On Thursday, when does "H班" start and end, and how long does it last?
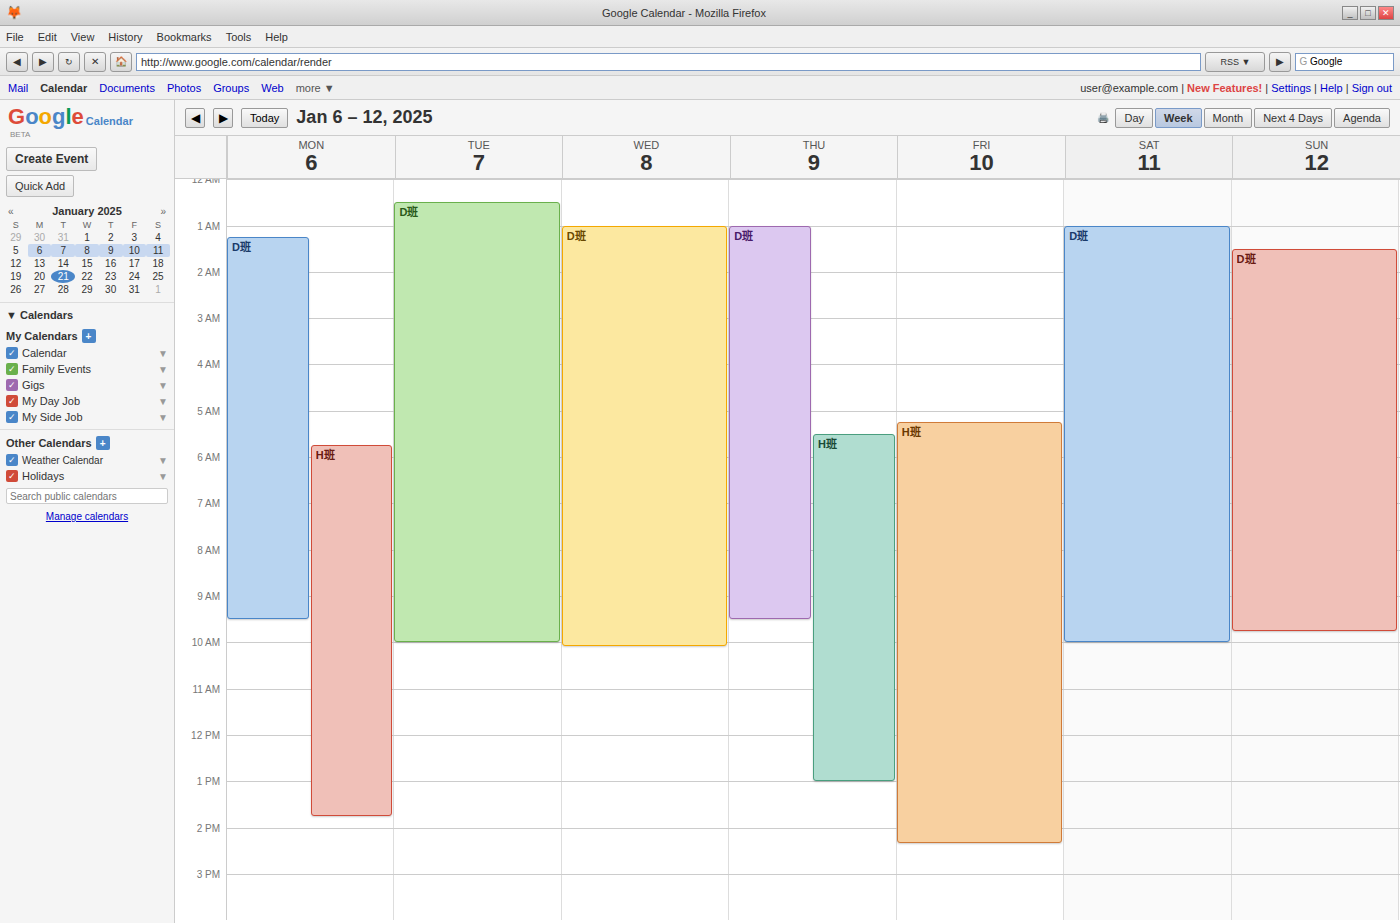
5:30 AM to 1:00 PM, 7 hours 30 minutes